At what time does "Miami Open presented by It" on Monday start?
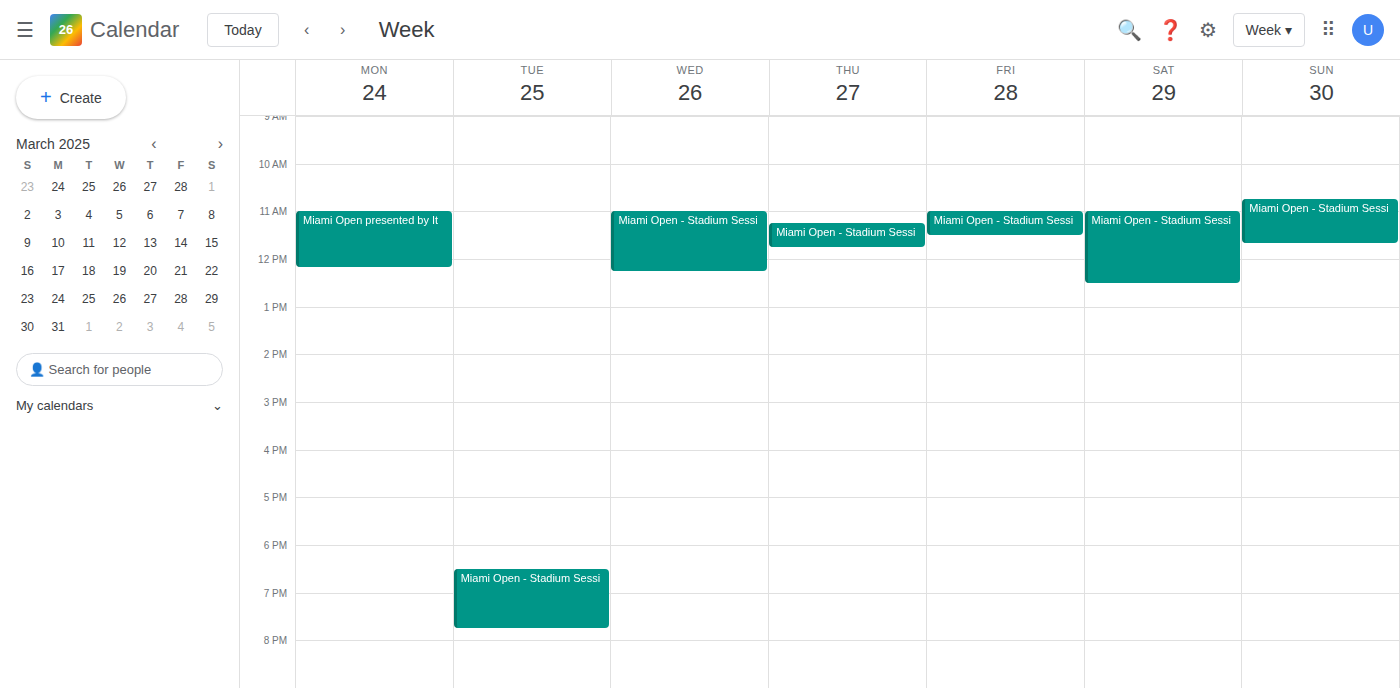
11:00 AM